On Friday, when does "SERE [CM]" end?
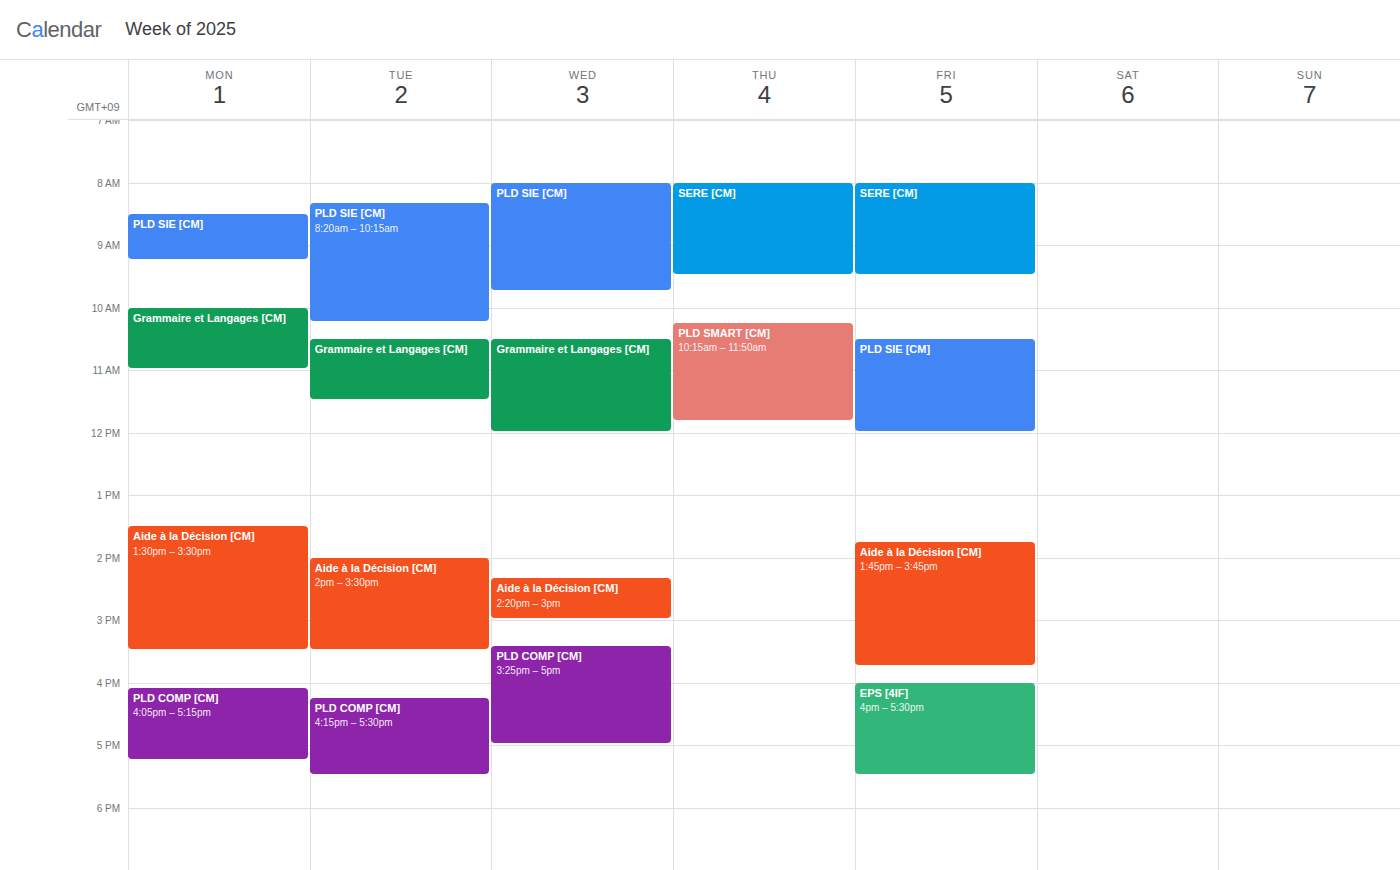
09:30